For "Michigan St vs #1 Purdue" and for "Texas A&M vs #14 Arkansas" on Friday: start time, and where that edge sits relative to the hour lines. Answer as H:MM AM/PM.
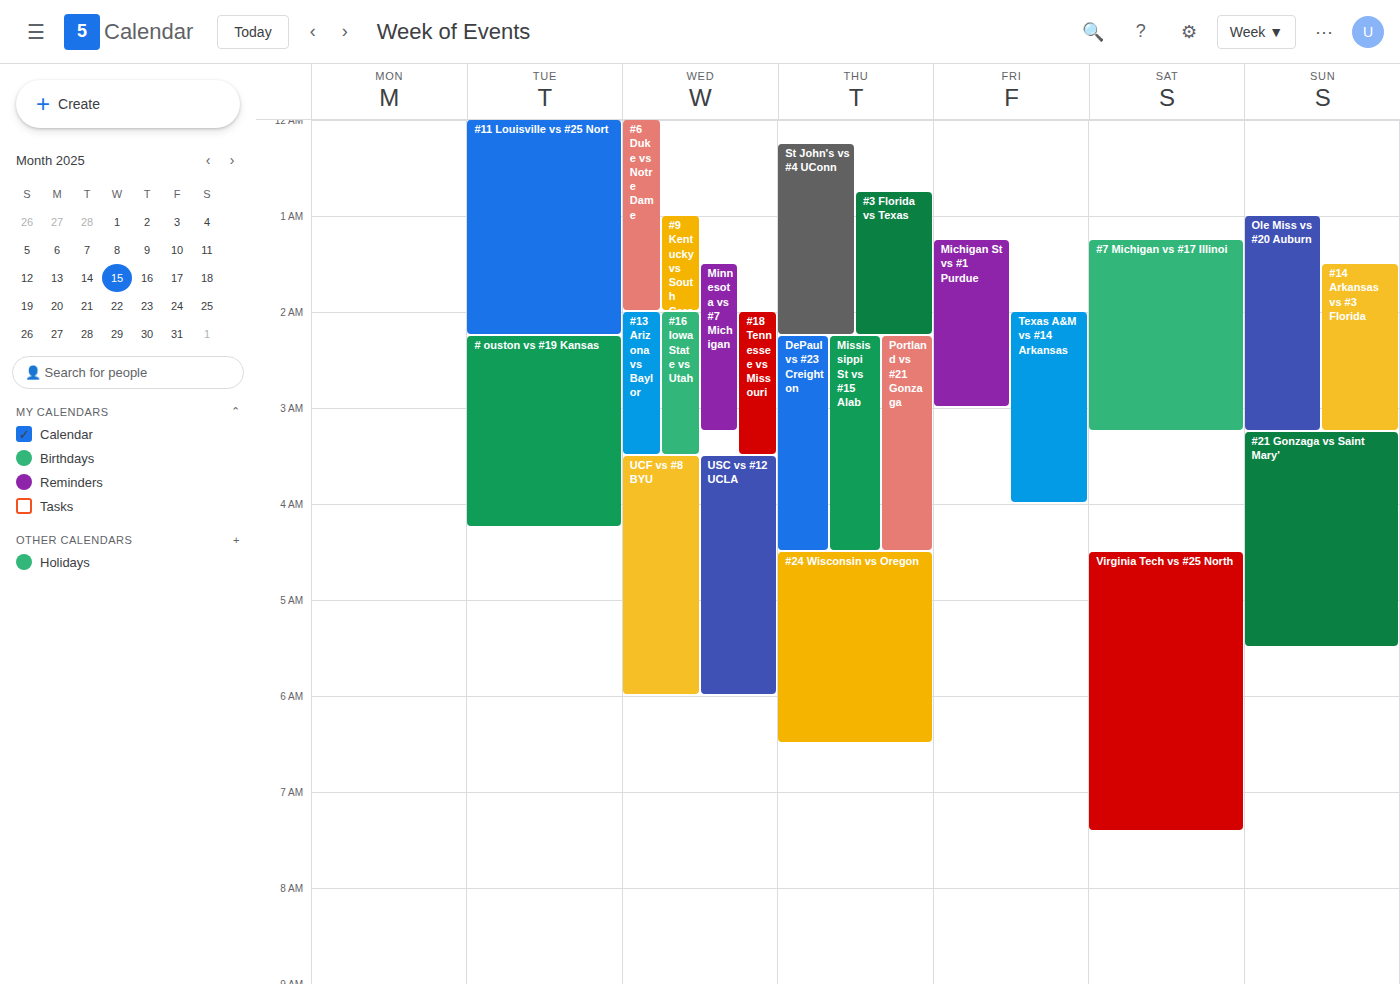
"Michigan St vs #1 Purdue": 1:15 AM, neither: a quarter of the way from the 1 AM line to the 2 AM line. "Texas A&M vs #14 Arkansas": 2:00 AM, exactly on the 2 AM line.